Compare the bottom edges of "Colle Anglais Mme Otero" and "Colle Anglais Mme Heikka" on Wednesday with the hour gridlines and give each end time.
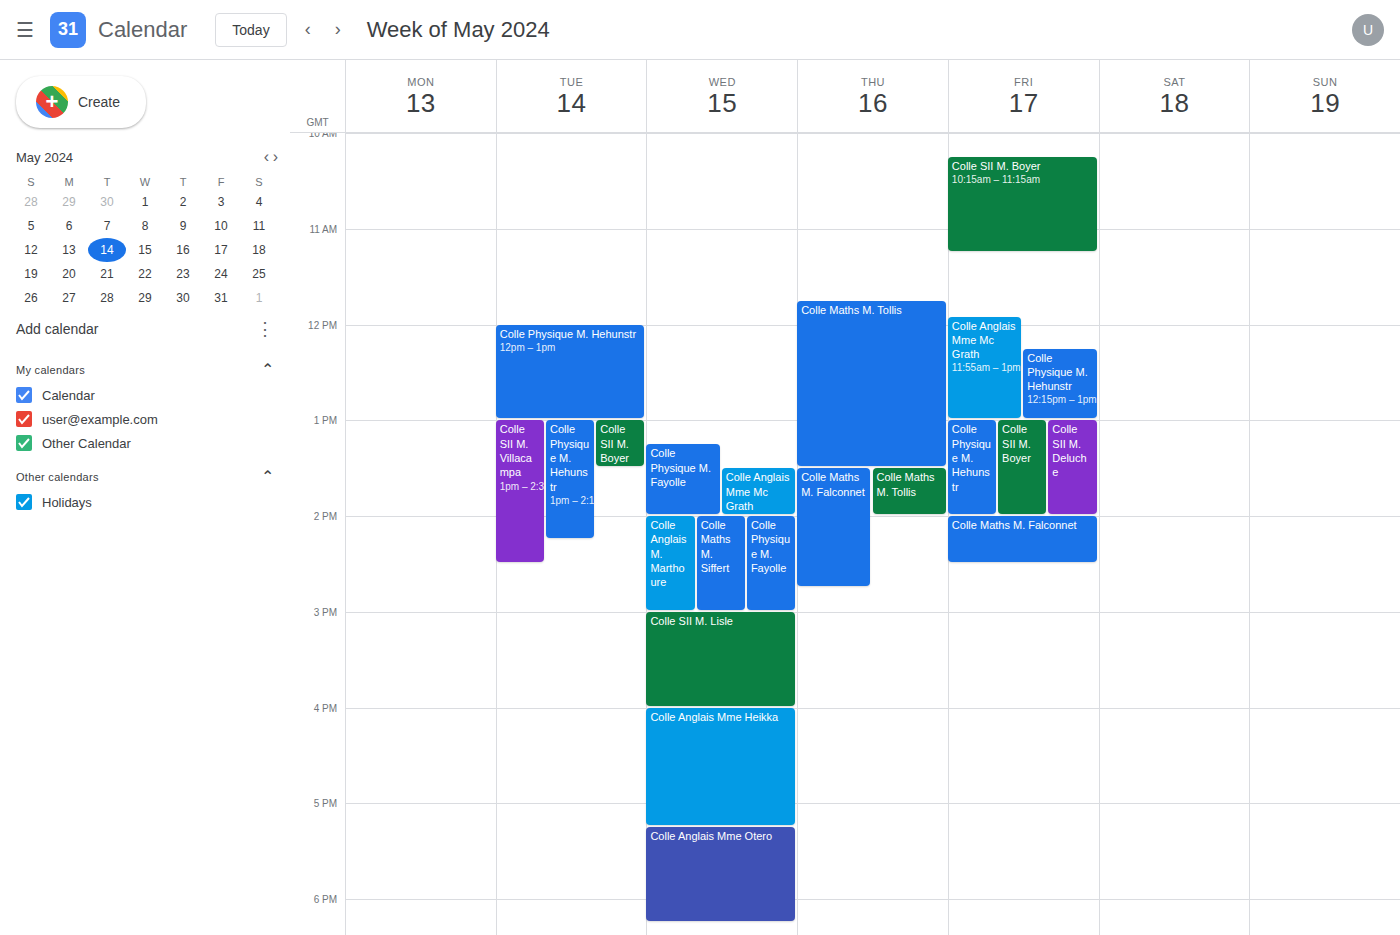
"Colle Anglais Mme Otero": 6:15 PM, neither: a quarter of the way from the 6 PM line to the 7 PM line. "Colle Anglais Mme Heikka": 5:15 PM, neither: a quarter of the way from the 5 PM line to the 6 PM line.